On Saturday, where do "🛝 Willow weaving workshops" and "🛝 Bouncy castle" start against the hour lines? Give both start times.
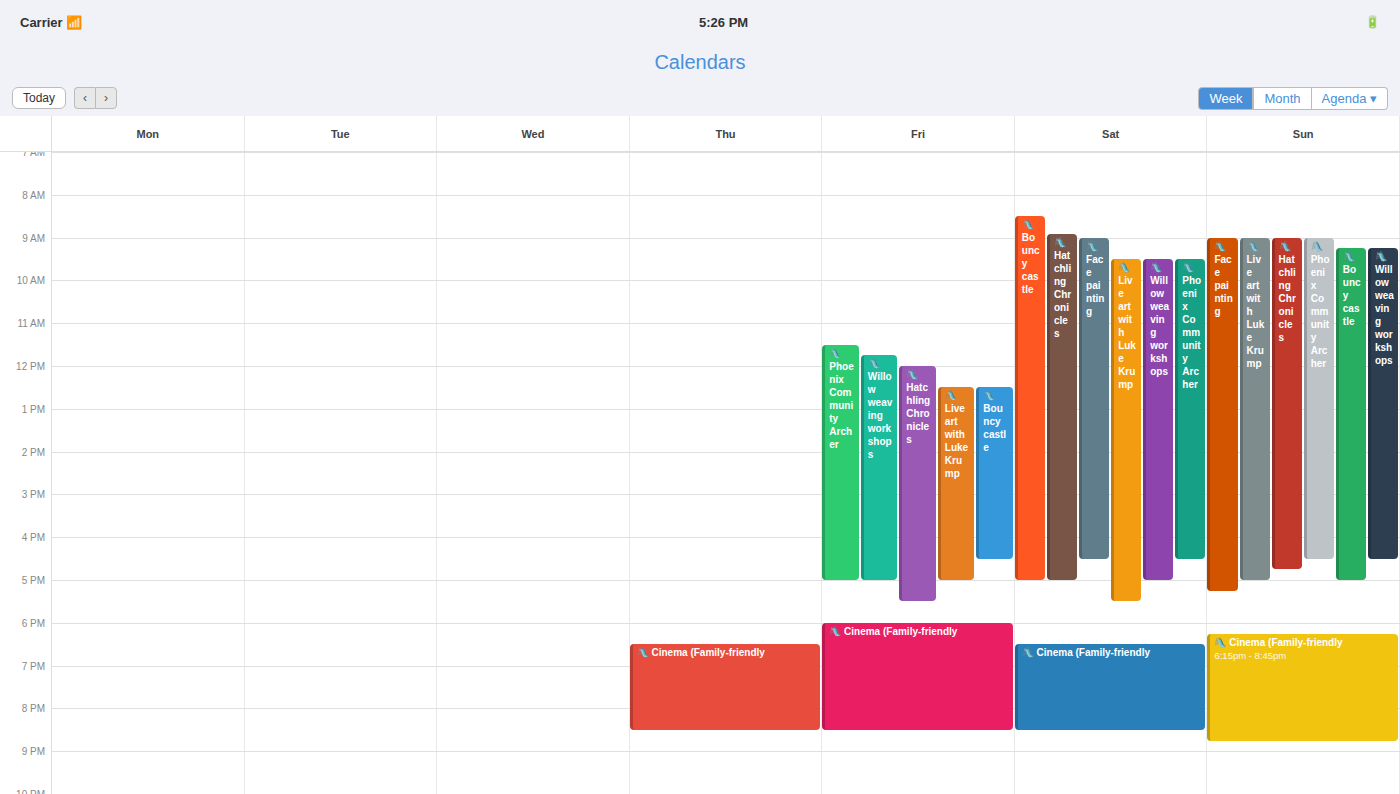
"🛝 Willow weaving workshops": 9:30 AM, halfway between the 9 AM and 10 AM lines. "🛝 Bouncy castle": 8:30 AM, halfway between the 8 AM and 9 AM lines.